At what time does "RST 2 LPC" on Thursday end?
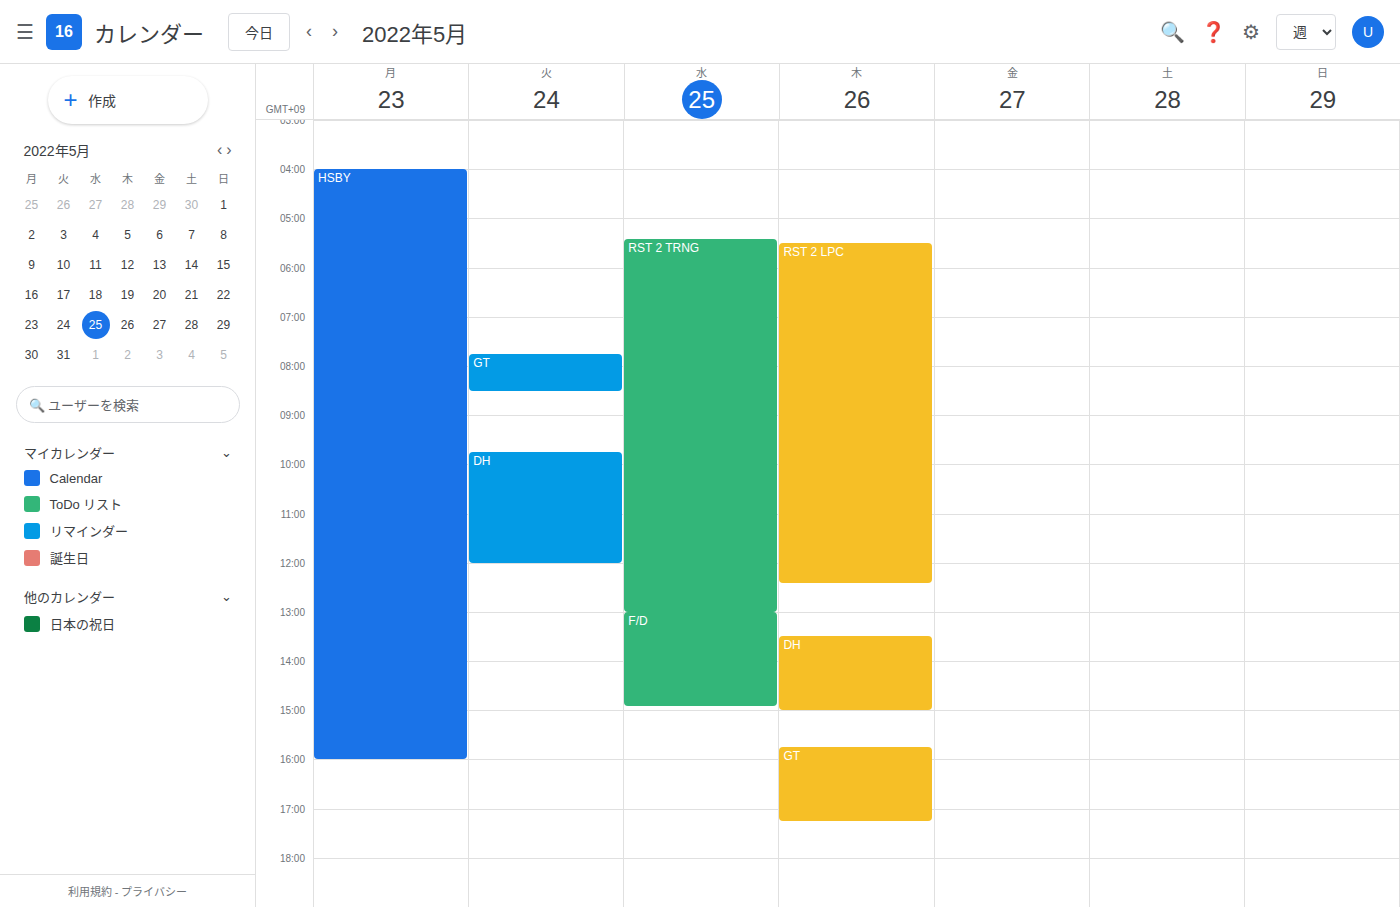
12:25 PM